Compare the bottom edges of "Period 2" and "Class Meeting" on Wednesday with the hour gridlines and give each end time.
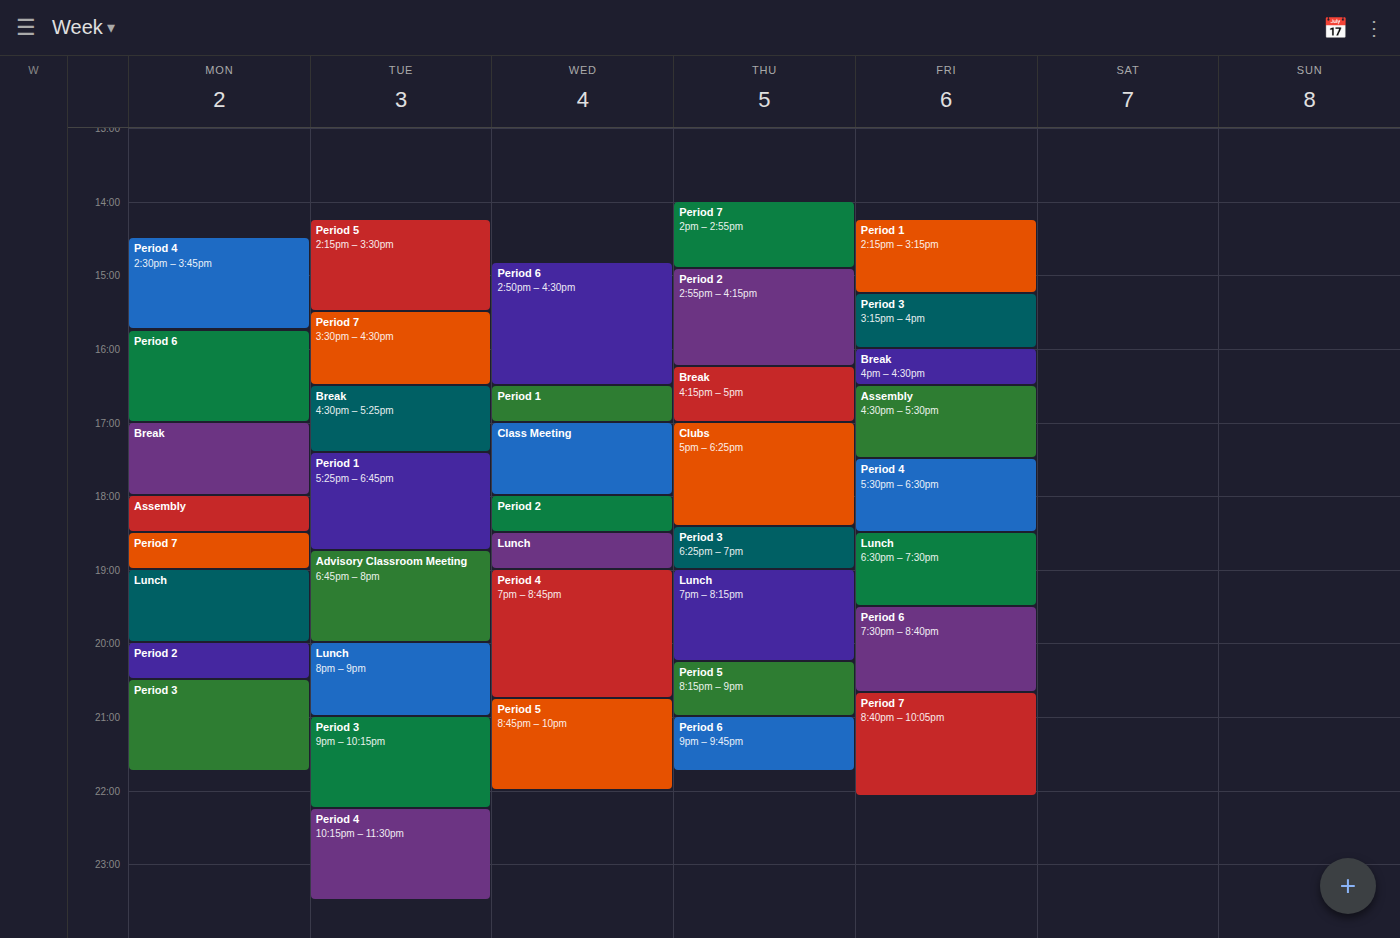
"Period 2": 18:30, halfway between the 18:00 and 19:00 lines. "Class Meeting": 18:00, exactly on the 18:00 line.